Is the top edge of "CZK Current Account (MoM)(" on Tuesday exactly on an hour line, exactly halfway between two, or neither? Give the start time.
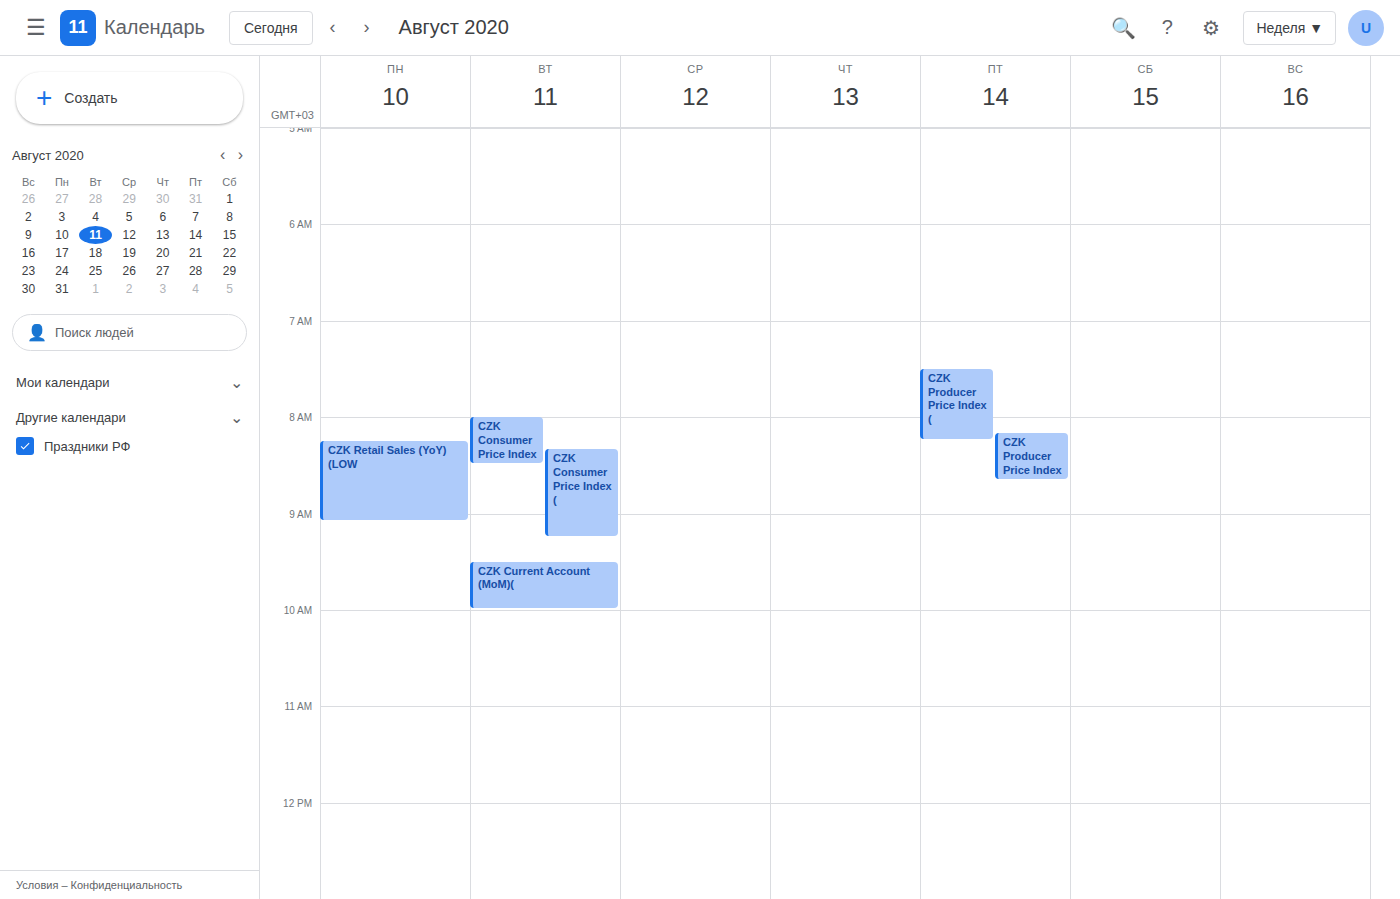
9:30 AM -- halfway between the 9 AM and 10 AM lines.